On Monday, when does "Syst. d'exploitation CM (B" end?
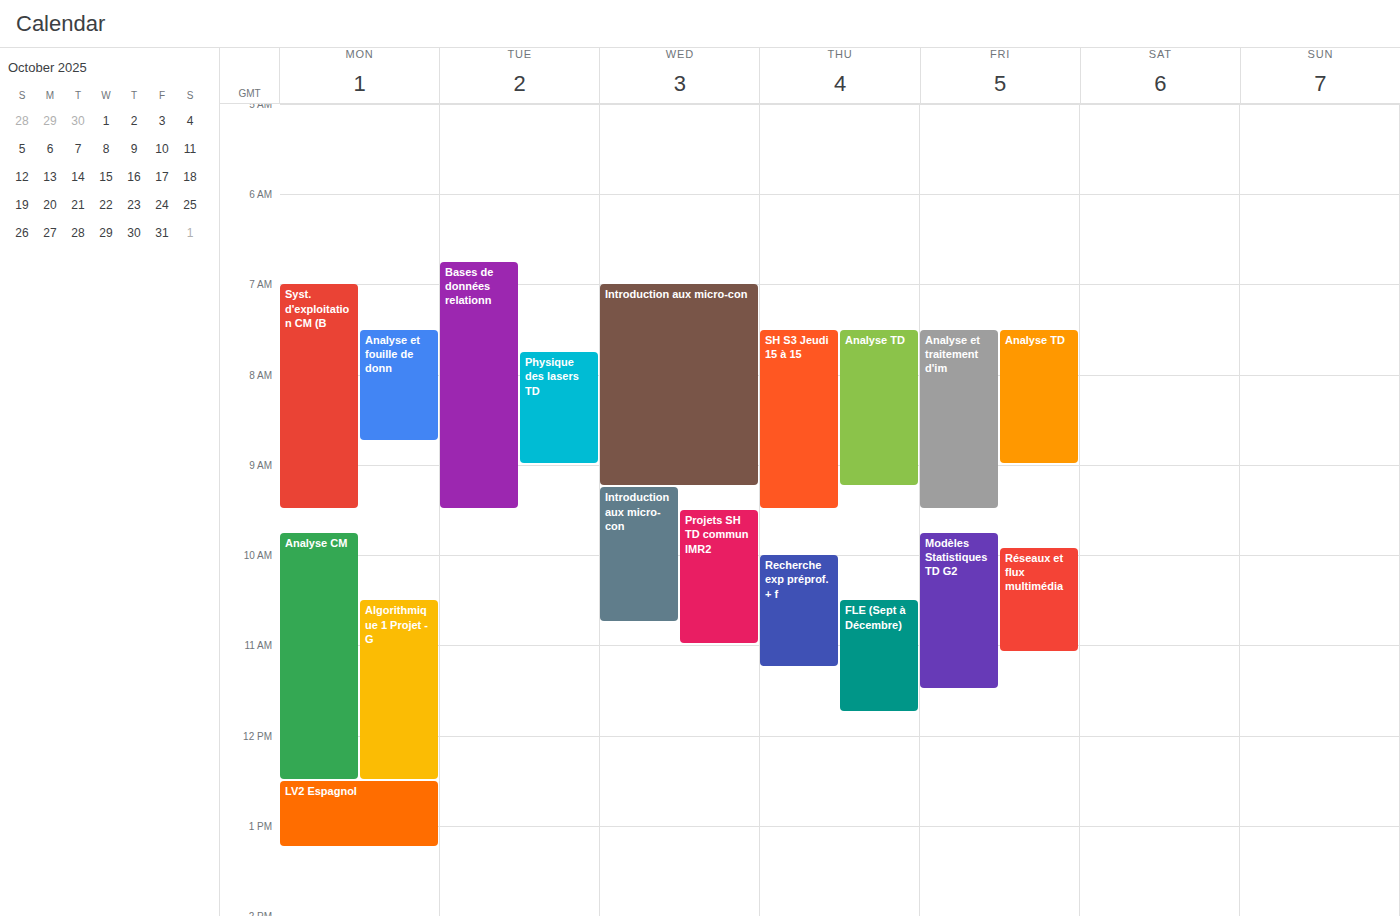
9:30 AM